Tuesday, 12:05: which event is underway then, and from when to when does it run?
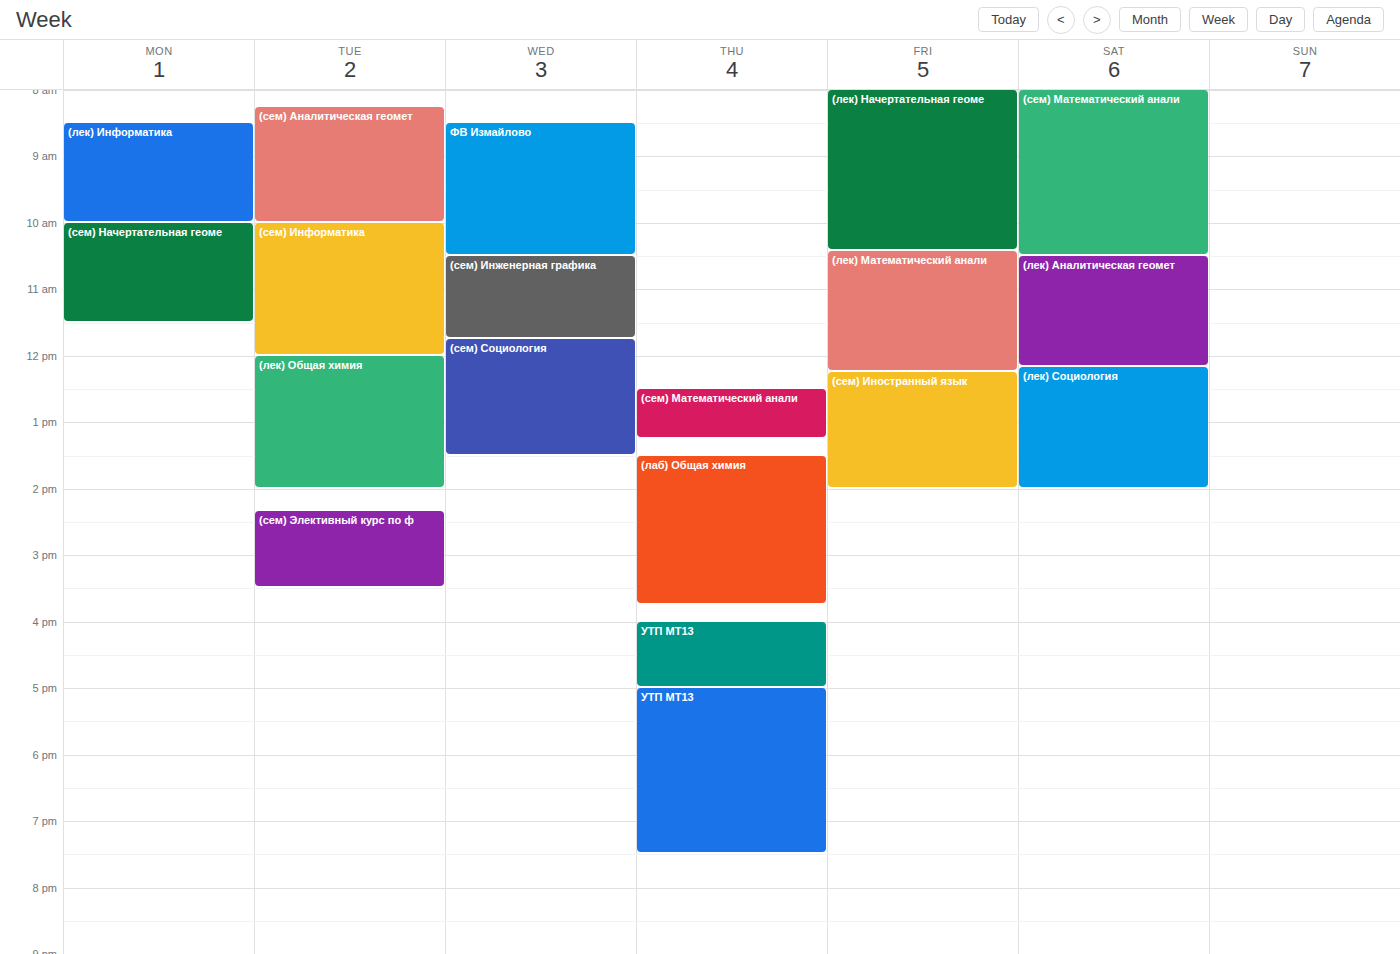
"(лек) Общая химия", 12:00 to 14:00